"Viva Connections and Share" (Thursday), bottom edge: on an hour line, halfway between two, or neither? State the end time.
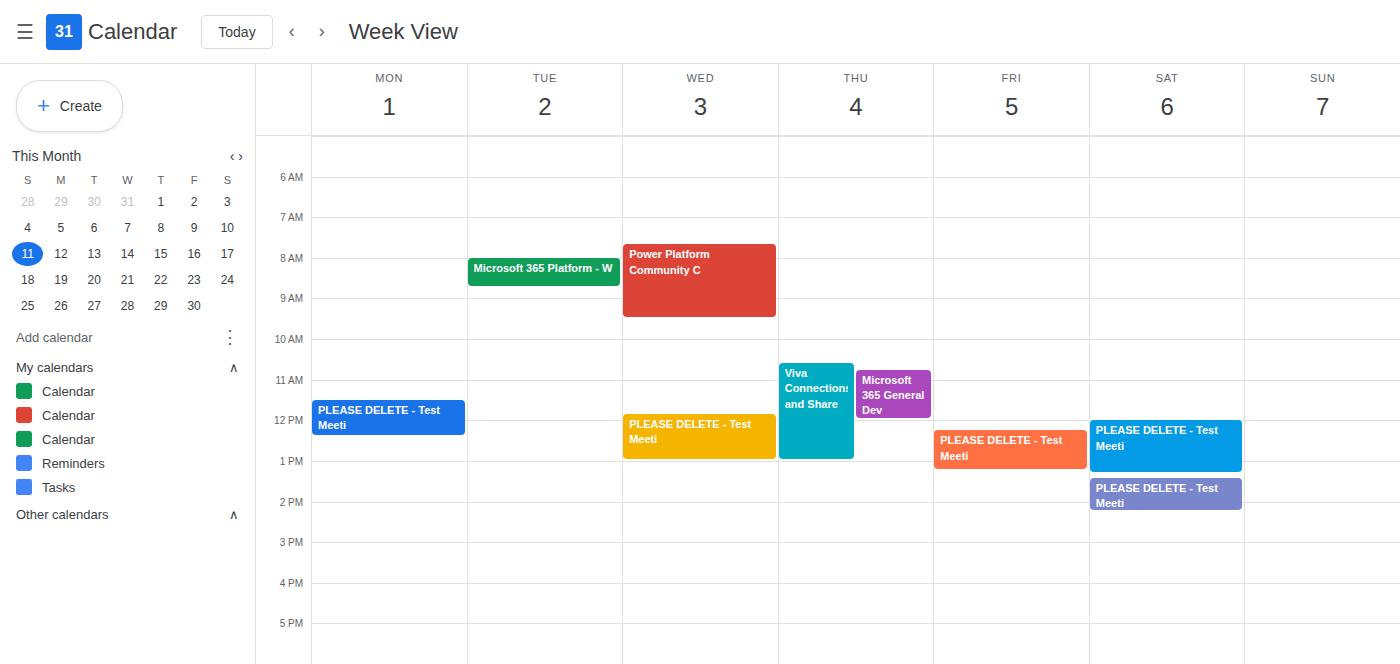
1:00 PM -- exactly on the 1 PM line.